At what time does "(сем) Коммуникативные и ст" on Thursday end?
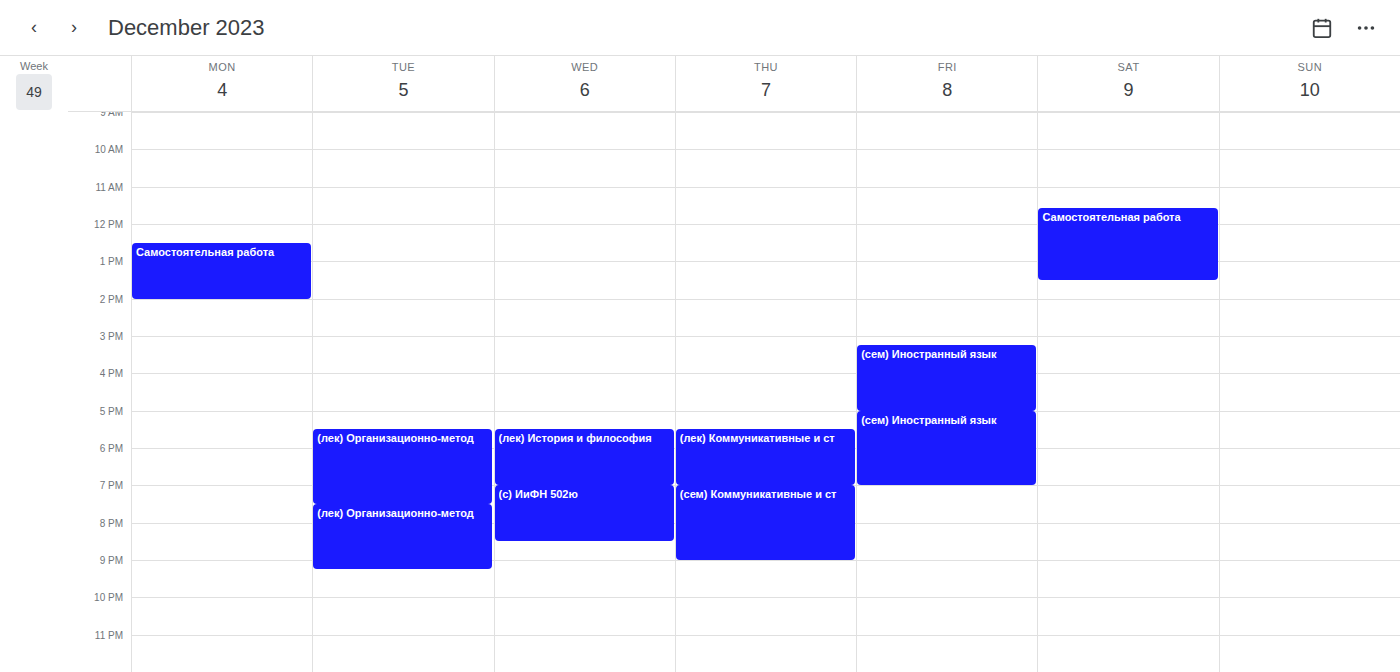
9:00 PM